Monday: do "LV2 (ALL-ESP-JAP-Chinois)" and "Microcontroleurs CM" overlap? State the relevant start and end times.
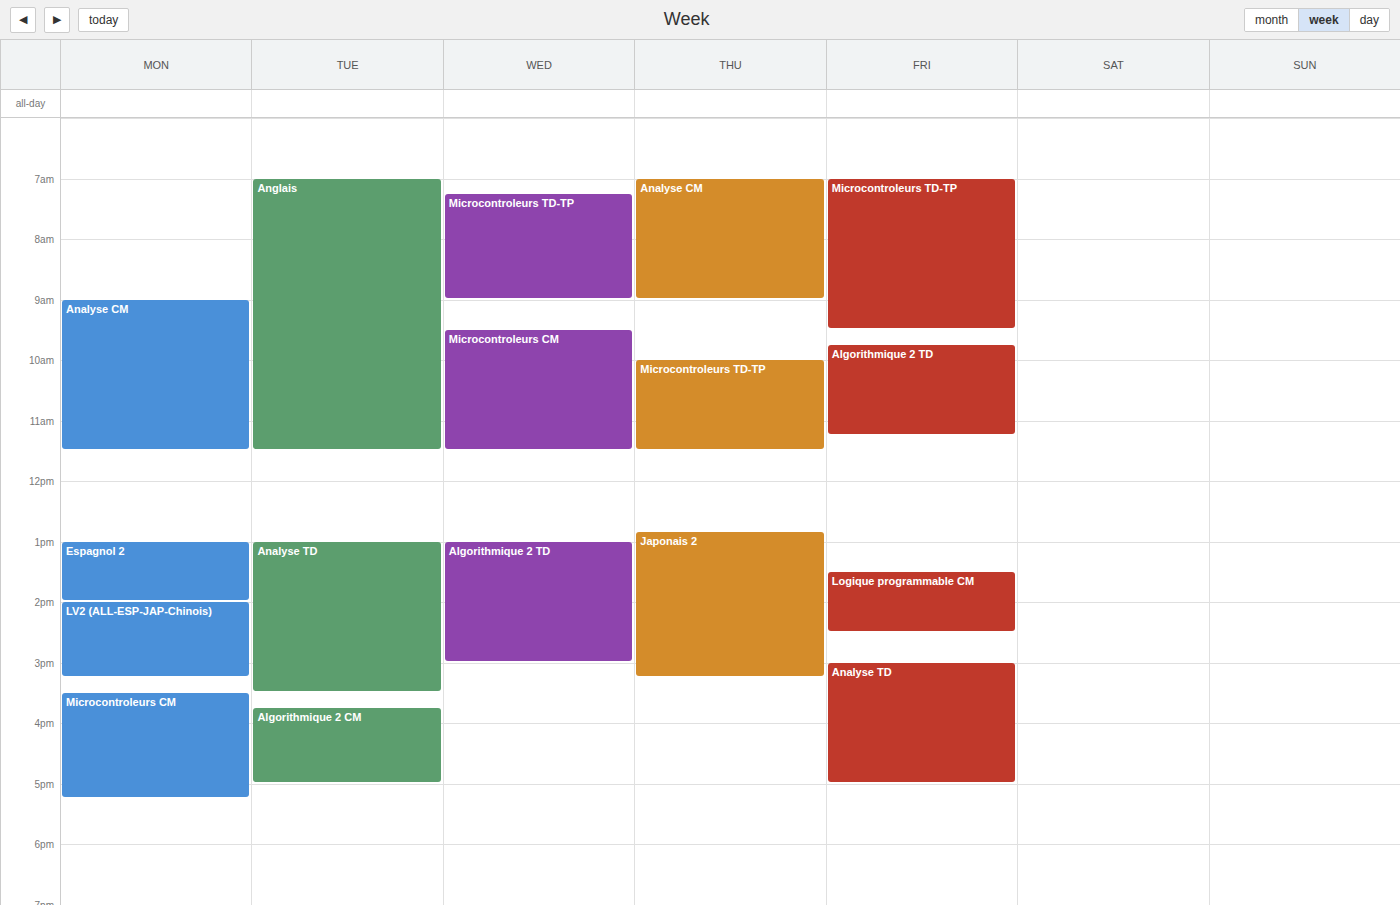
"LV2 (ALL-ESP-JAP-Chinois)" ends at 3:15 PM and "Microcontroleurs CM" starts at 3:30 PM -- no overlap.